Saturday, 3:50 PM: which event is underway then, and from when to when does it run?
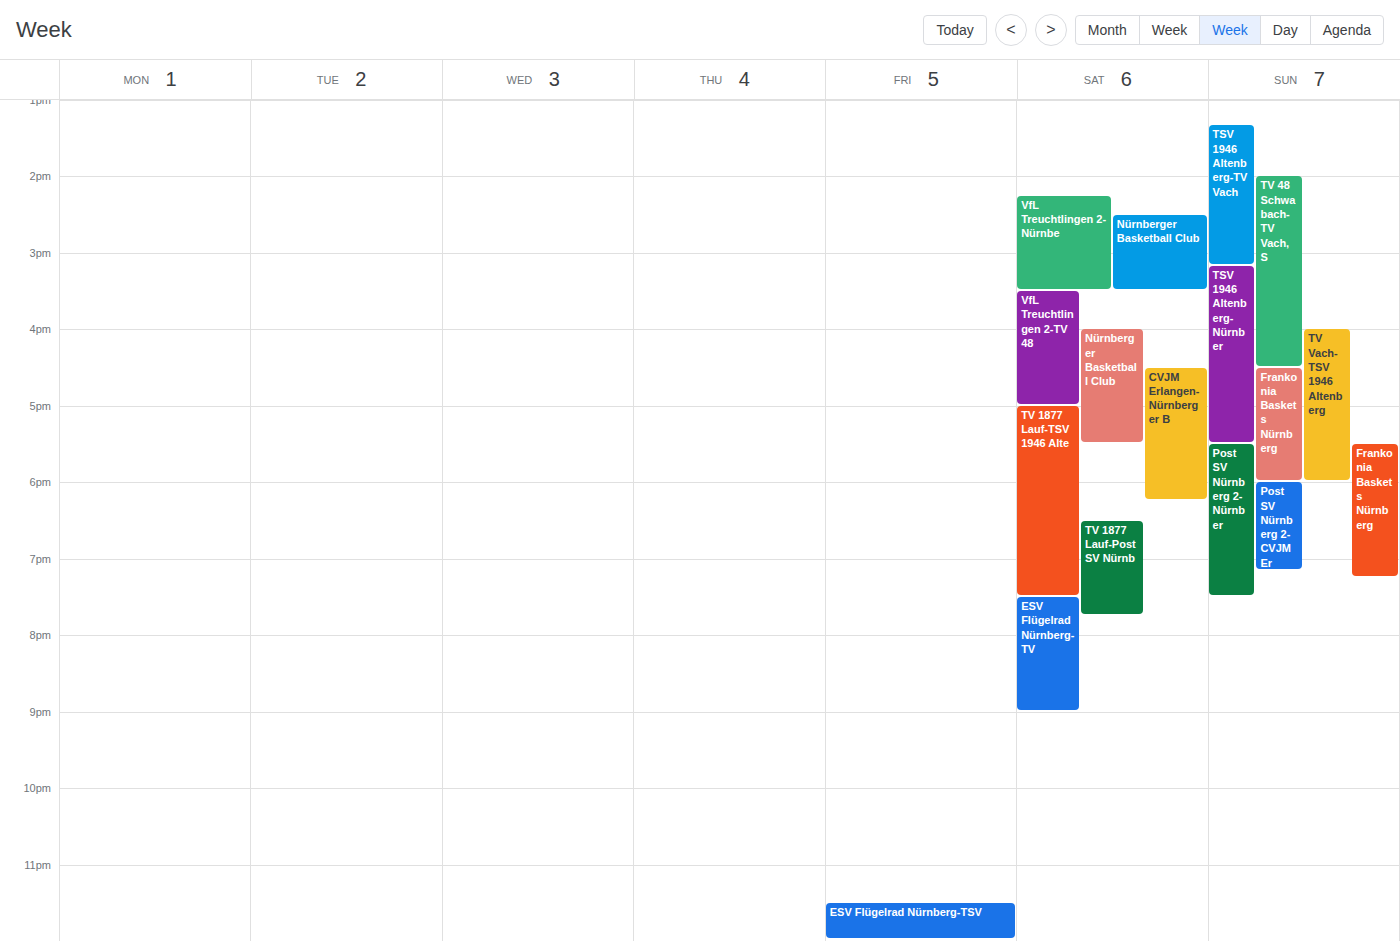
"VfL Treuchtlingen 2-TV 48", 3:30 PM to 5:00 PM